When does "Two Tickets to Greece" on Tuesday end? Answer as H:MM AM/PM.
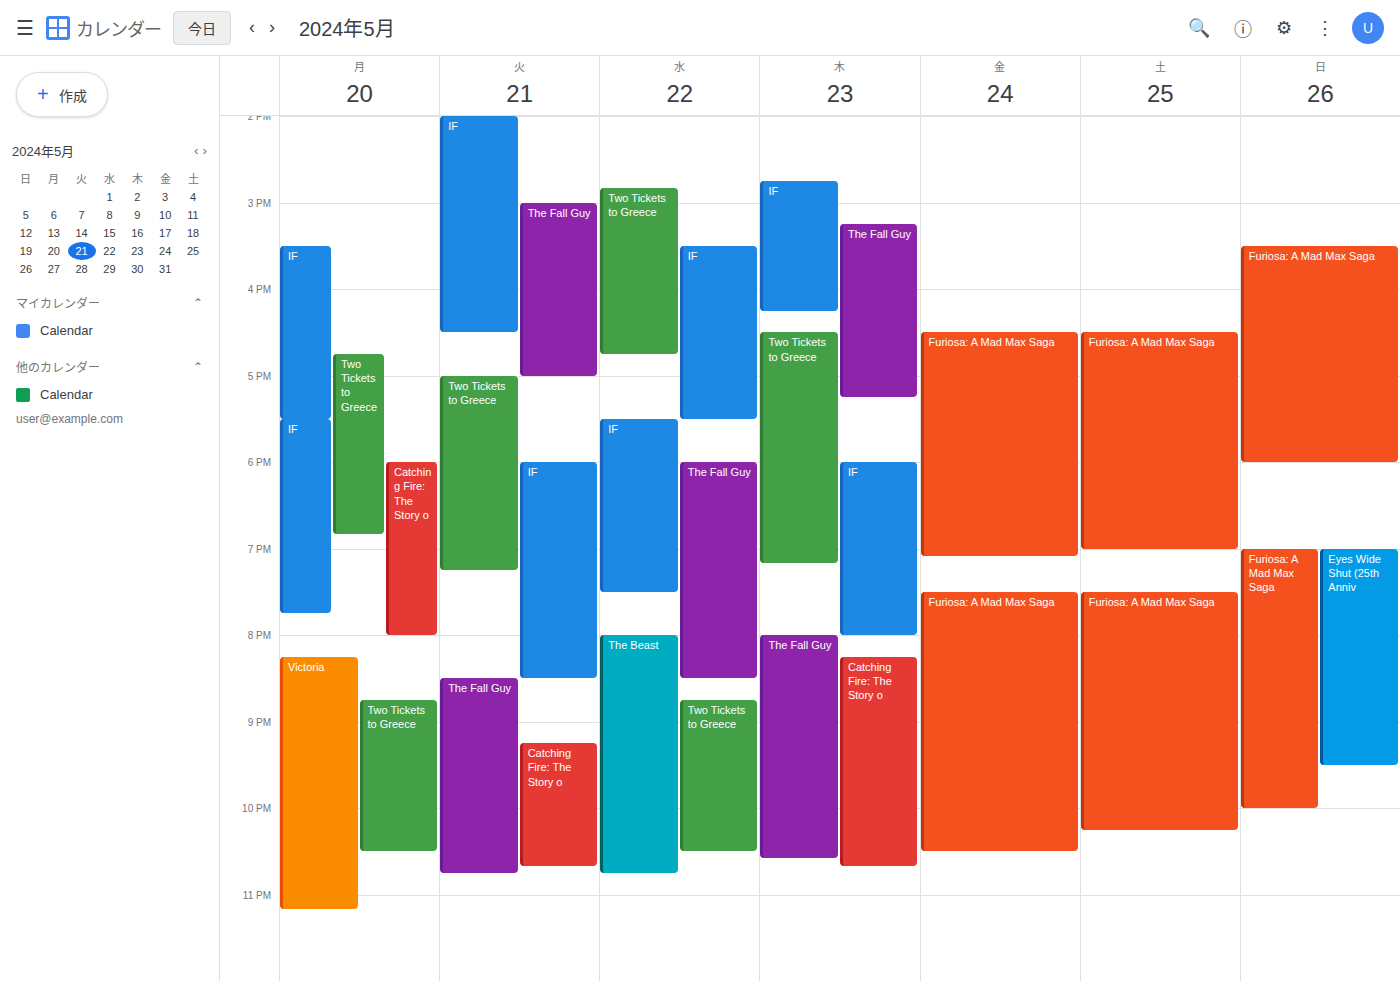
7:15 PM